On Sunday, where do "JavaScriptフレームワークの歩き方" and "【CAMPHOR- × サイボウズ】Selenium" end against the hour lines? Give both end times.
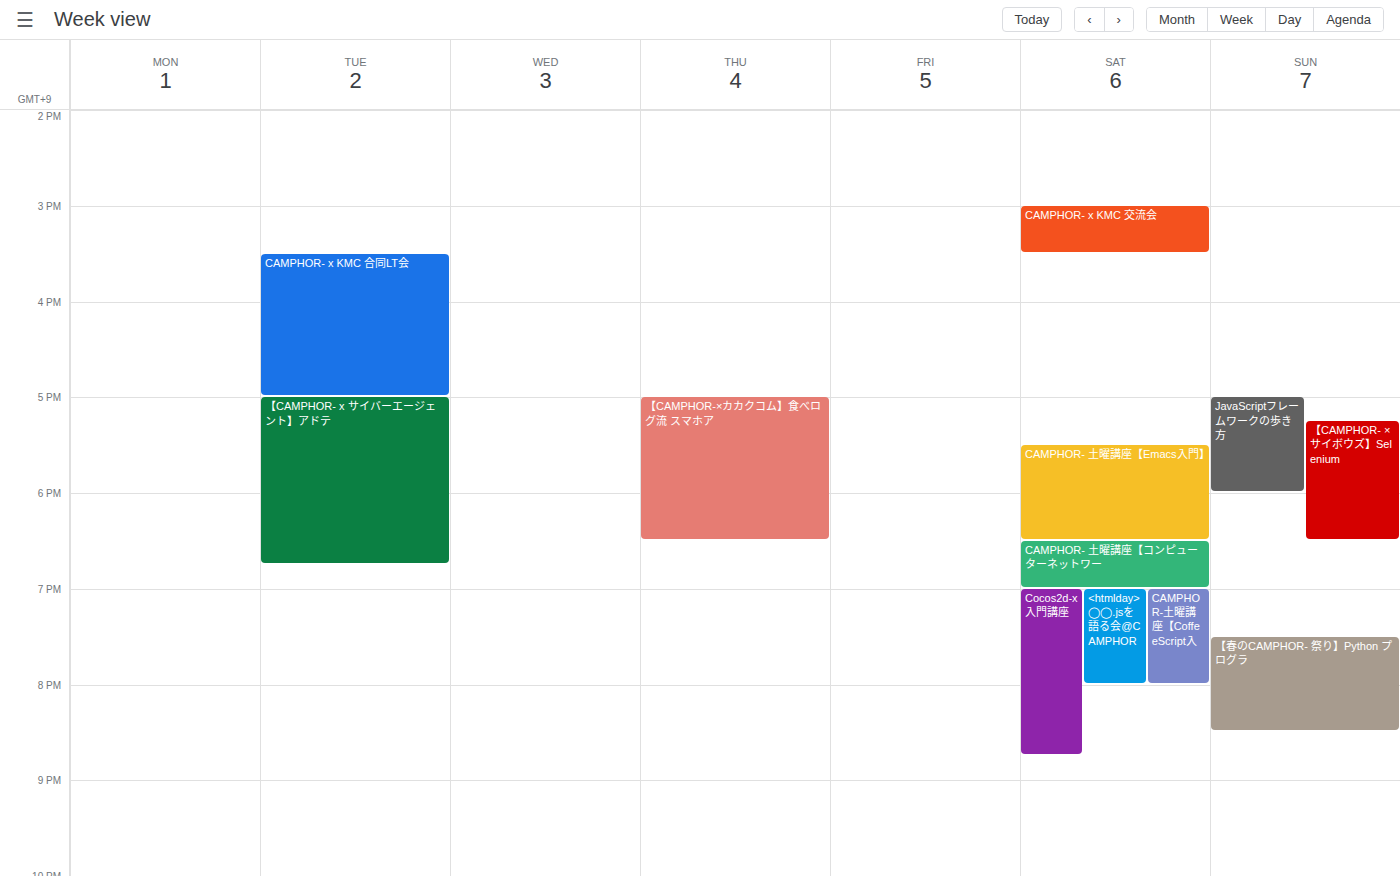
"JavaScriptフレームワークの歩き方": 6:00 PM, exactly on the 6 PM line. "【CAMPHOR- × サイボウズ】Selenium": 6:30 PM, halfway between the 6 PM and 7 PM lines.